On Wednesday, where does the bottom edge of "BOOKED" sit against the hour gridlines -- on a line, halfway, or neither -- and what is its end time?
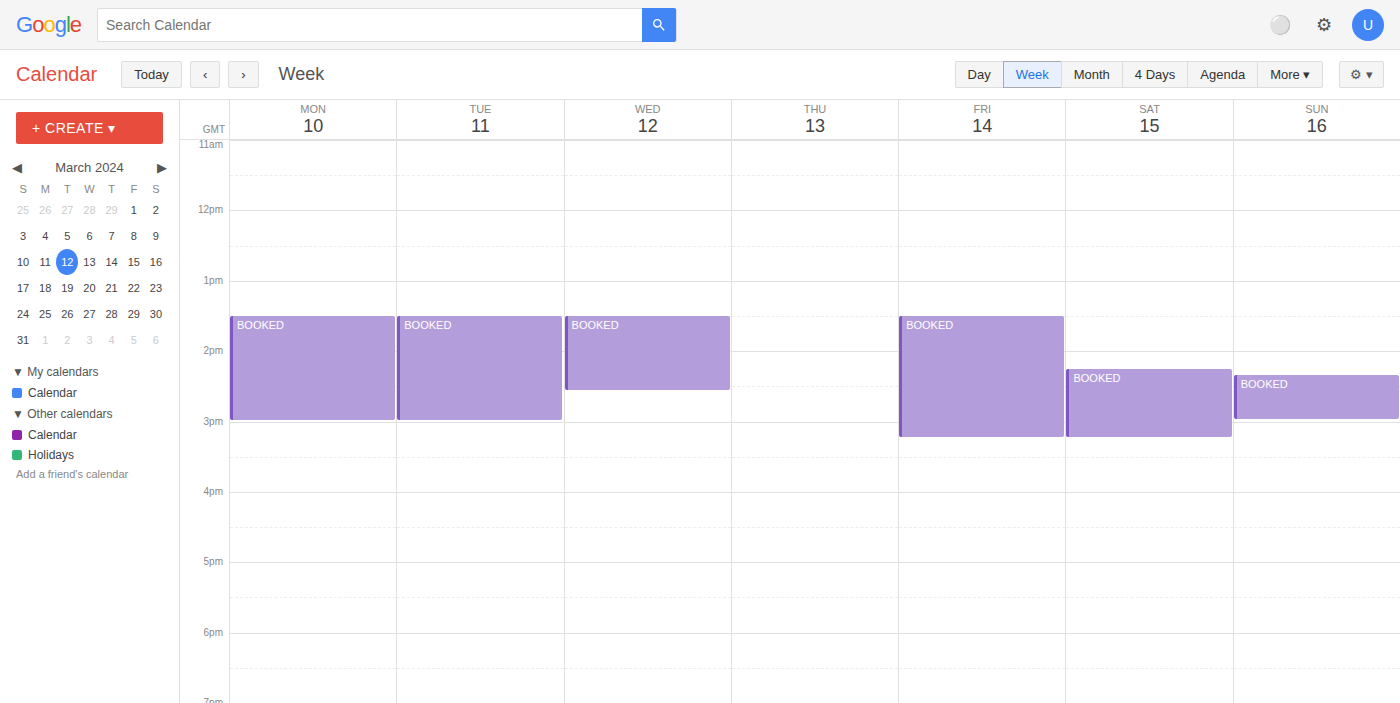
2:35 PM -- neither: 35 minutes below the 2 PM line and 25 minutes above the 3 PM line.